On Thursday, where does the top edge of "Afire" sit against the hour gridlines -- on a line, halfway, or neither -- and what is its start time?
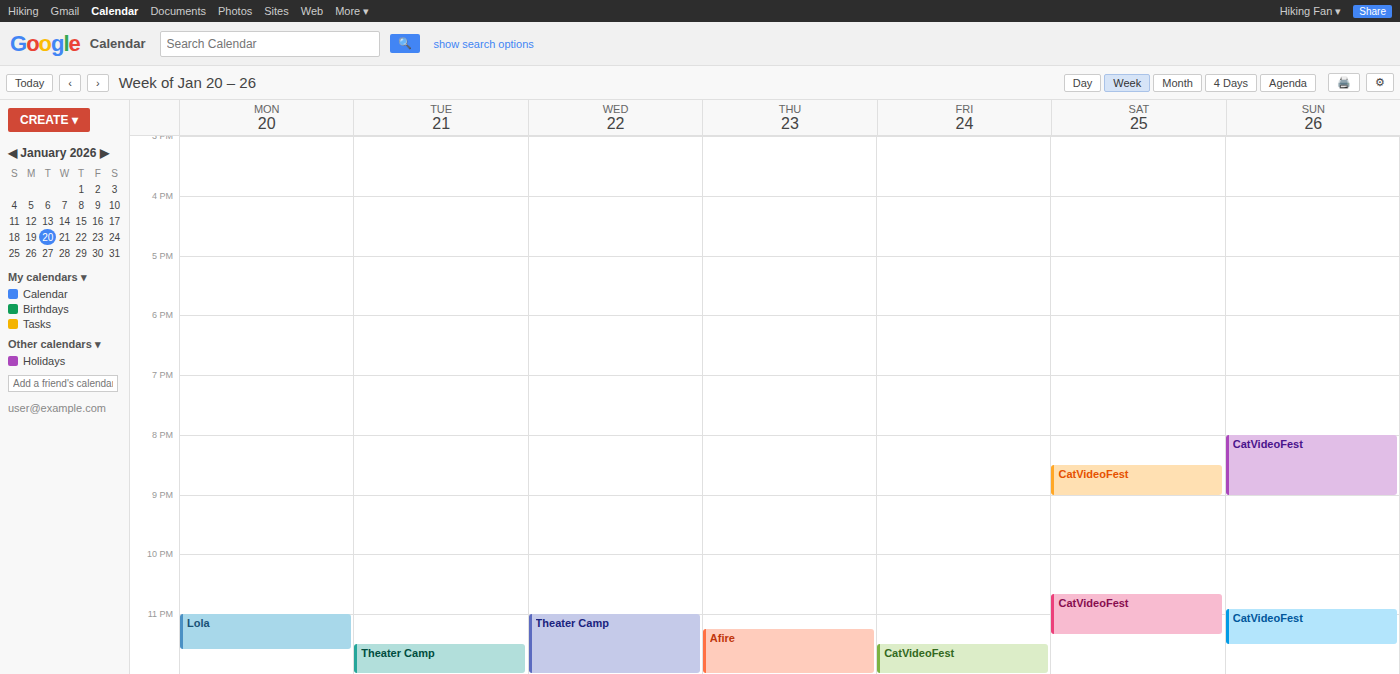
11:15 PM -- neither: a quarter of the way from the 11 PM line to the 12 AM line.